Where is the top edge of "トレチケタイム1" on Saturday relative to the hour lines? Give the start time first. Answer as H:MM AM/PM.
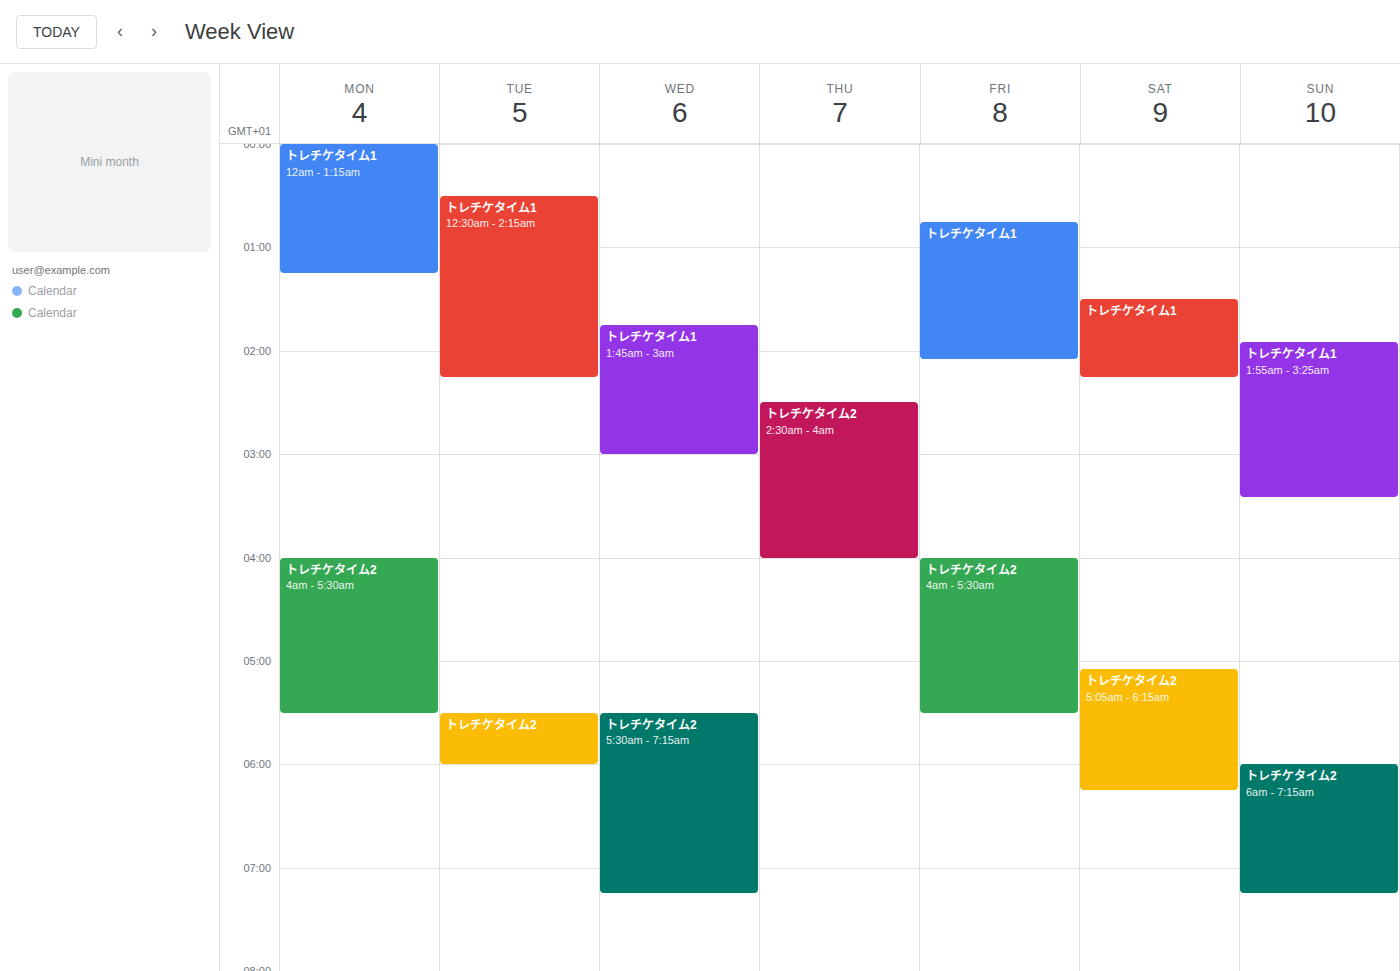
1:30 AM -- halfway between the 1 AM and 2 AM lines.